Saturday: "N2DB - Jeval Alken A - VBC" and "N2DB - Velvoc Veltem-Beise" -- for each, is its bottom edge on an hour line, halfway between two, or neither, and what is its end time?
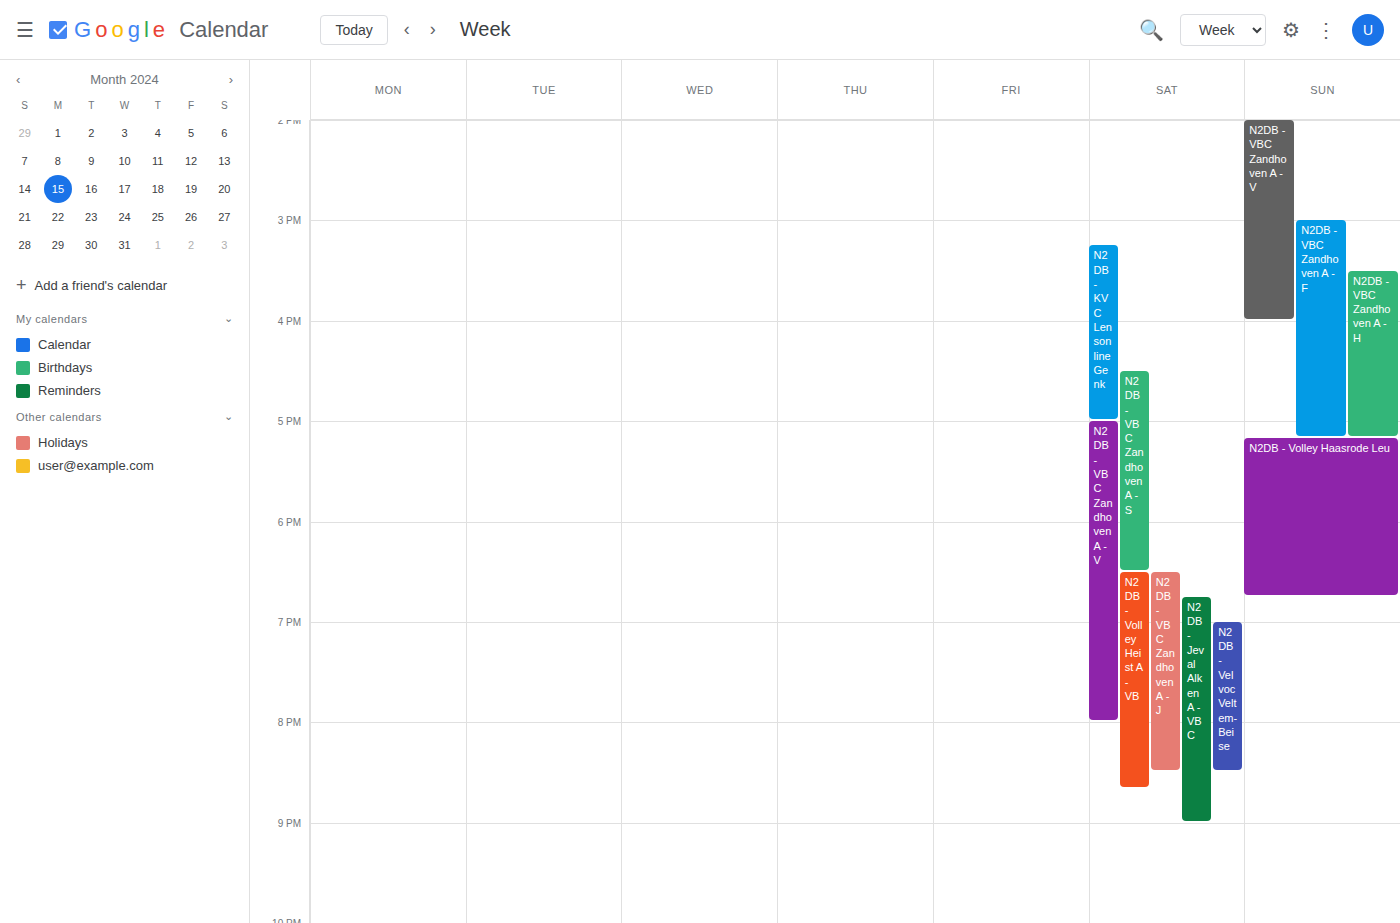
"N2DB - Jeval Alken A - VBC": 9:00 PM, exactly on the 9 PM line. "N2DB - Velvoc Veltem-Beise": 8:30 PM, halfway between the 8 PM and 9 PM lines.